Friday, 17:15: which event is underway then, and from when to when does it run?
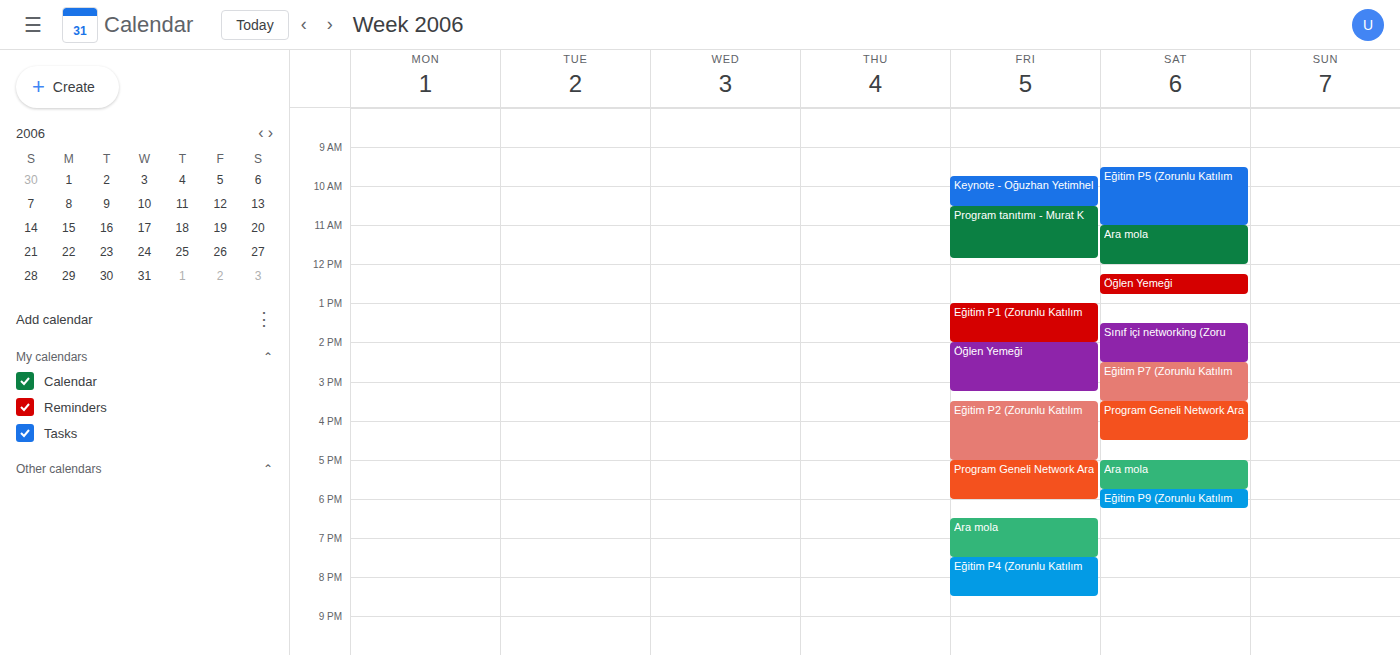
"Program Geneli Network Ara", 17:00 to 18:00